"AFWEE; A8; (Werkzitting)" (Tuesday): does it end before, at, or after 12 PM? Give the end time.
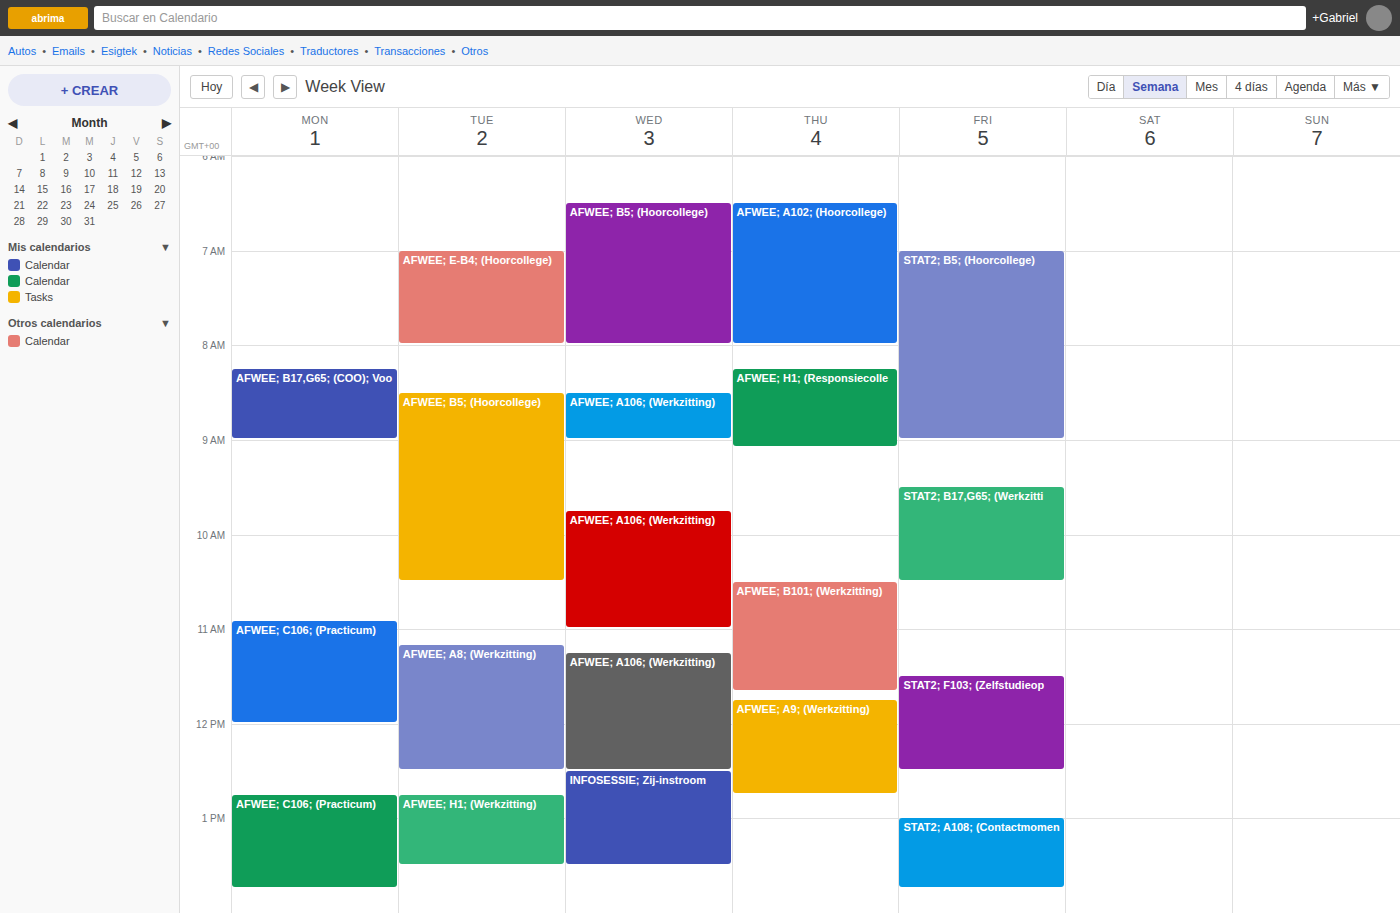
12:30 PM -- after 12 PM, 30 minutes below the 12 PM line.